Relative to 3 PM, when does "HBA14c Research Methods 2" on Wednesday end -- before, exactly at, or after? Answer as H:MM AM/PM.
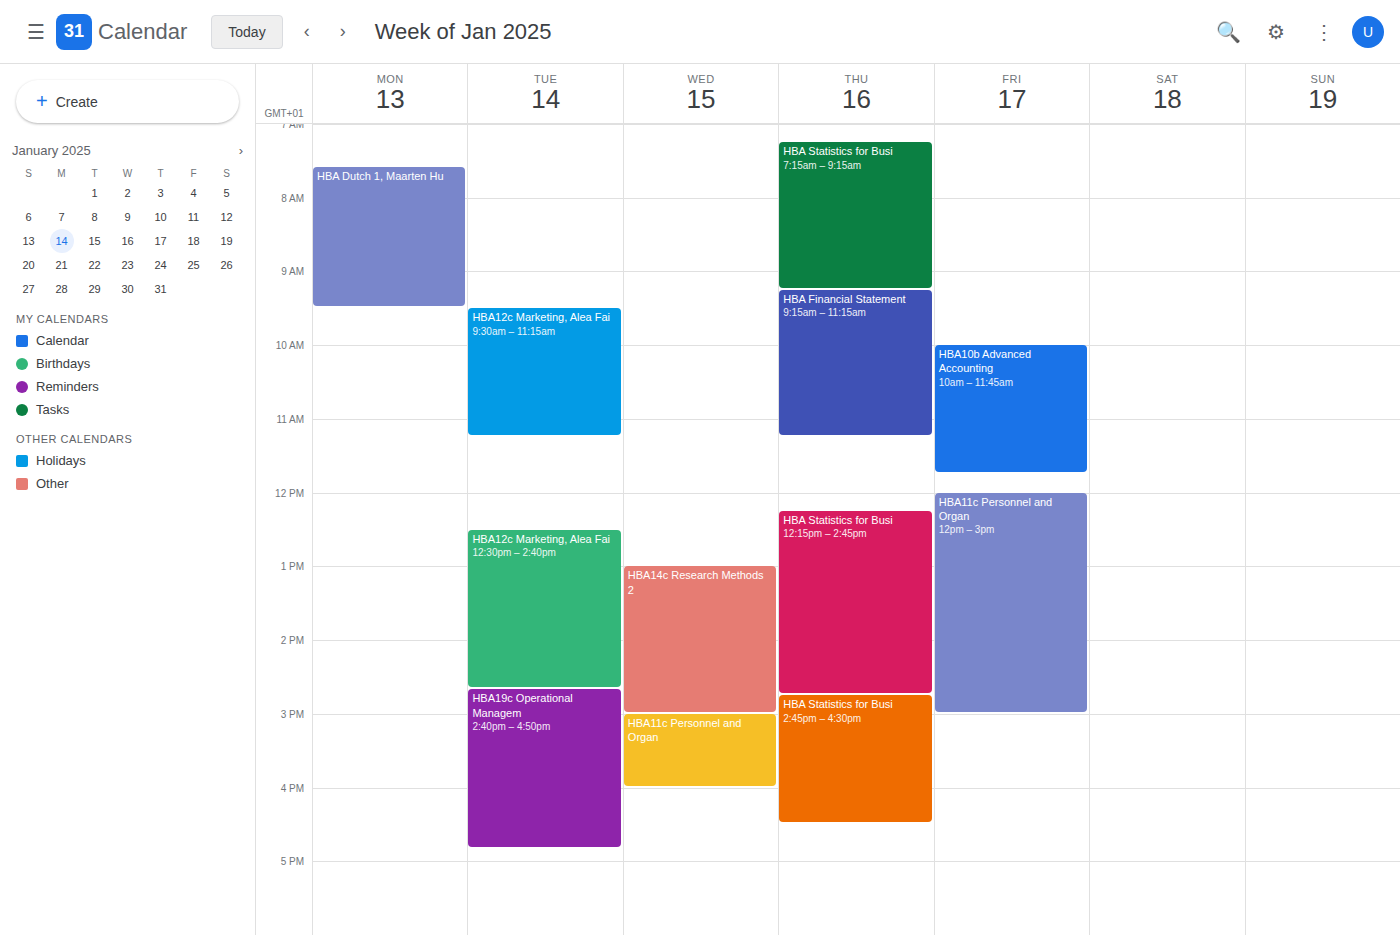
3:00 PM -- exactly at 3 PM, on the 3 PM line.